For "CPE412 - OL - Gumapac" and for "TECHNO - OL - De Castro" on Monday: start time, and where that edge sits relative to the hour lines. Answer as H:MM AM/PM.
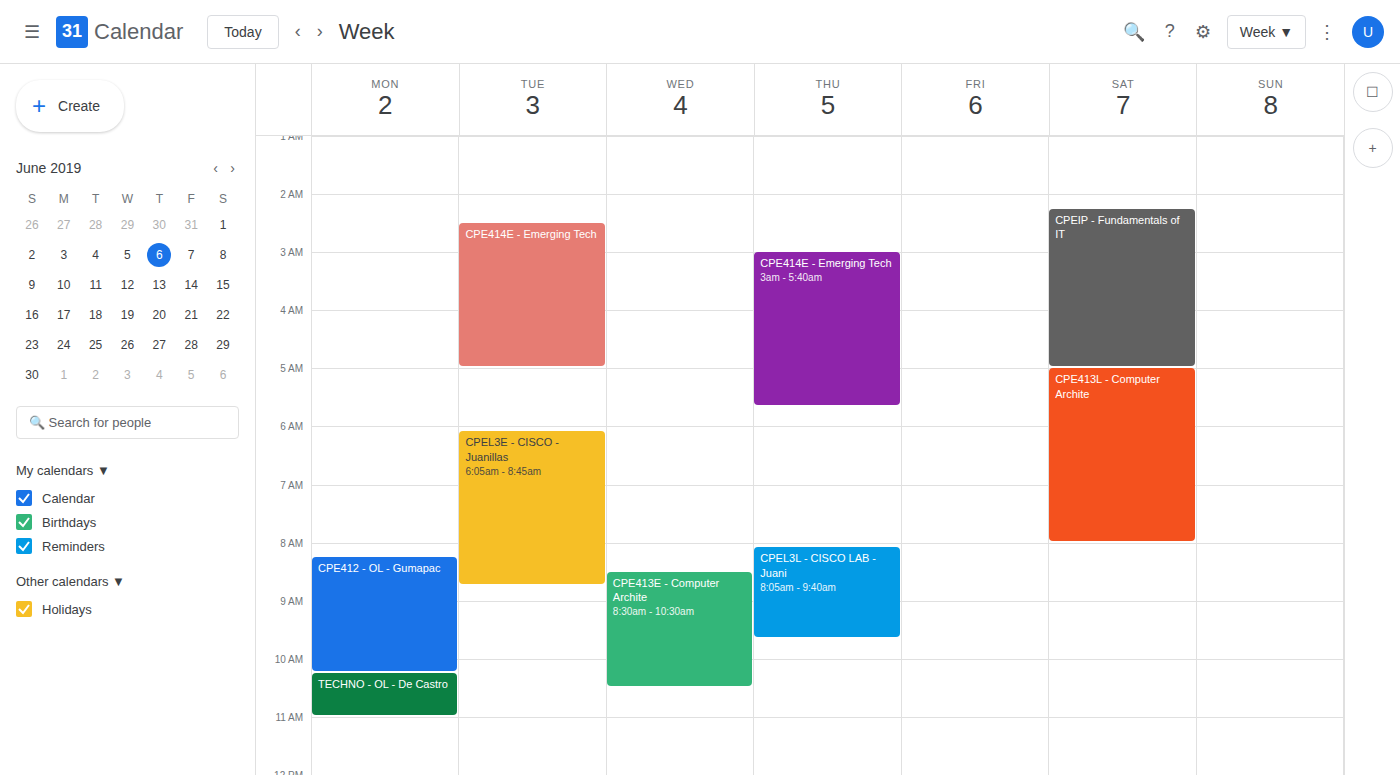
"CPE412 - OL - Gumapac": 8:15 AM, neither: a quarter of the way from the 8 AM line to the 9 AM line. "TECHNO - OL - De Castro": 10:15 AM, neither: a quarter of the way from the 10 AM line to the 11 AM line.